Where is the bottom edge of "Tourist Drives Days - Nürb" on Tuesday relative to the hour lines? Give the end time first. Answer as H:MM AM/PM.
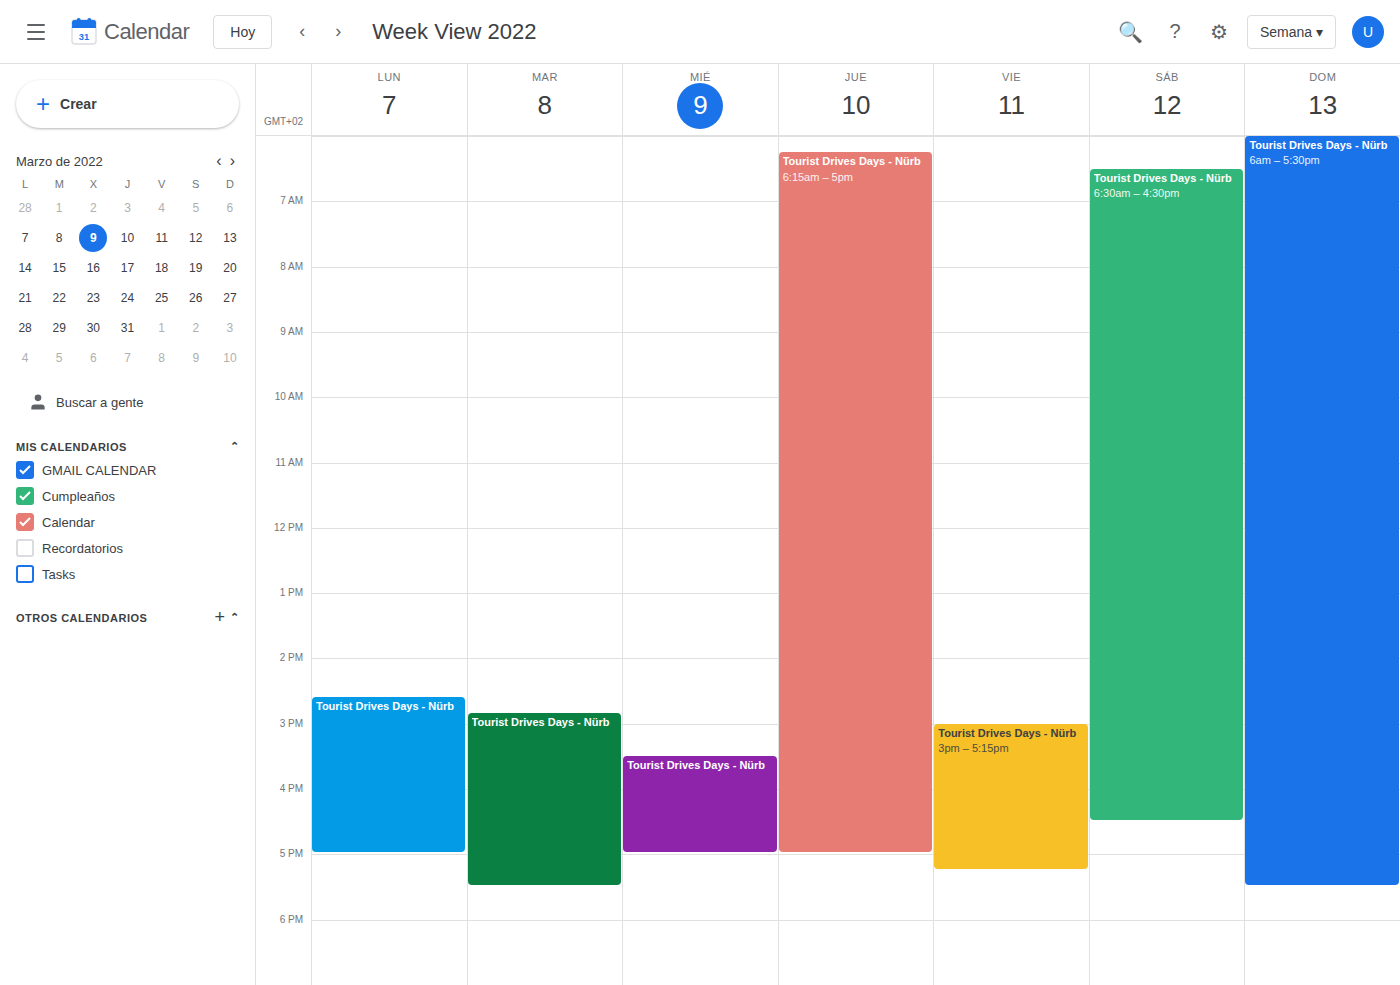
5:30 PM -- halfway between the 5 PM and 6 PM lines.